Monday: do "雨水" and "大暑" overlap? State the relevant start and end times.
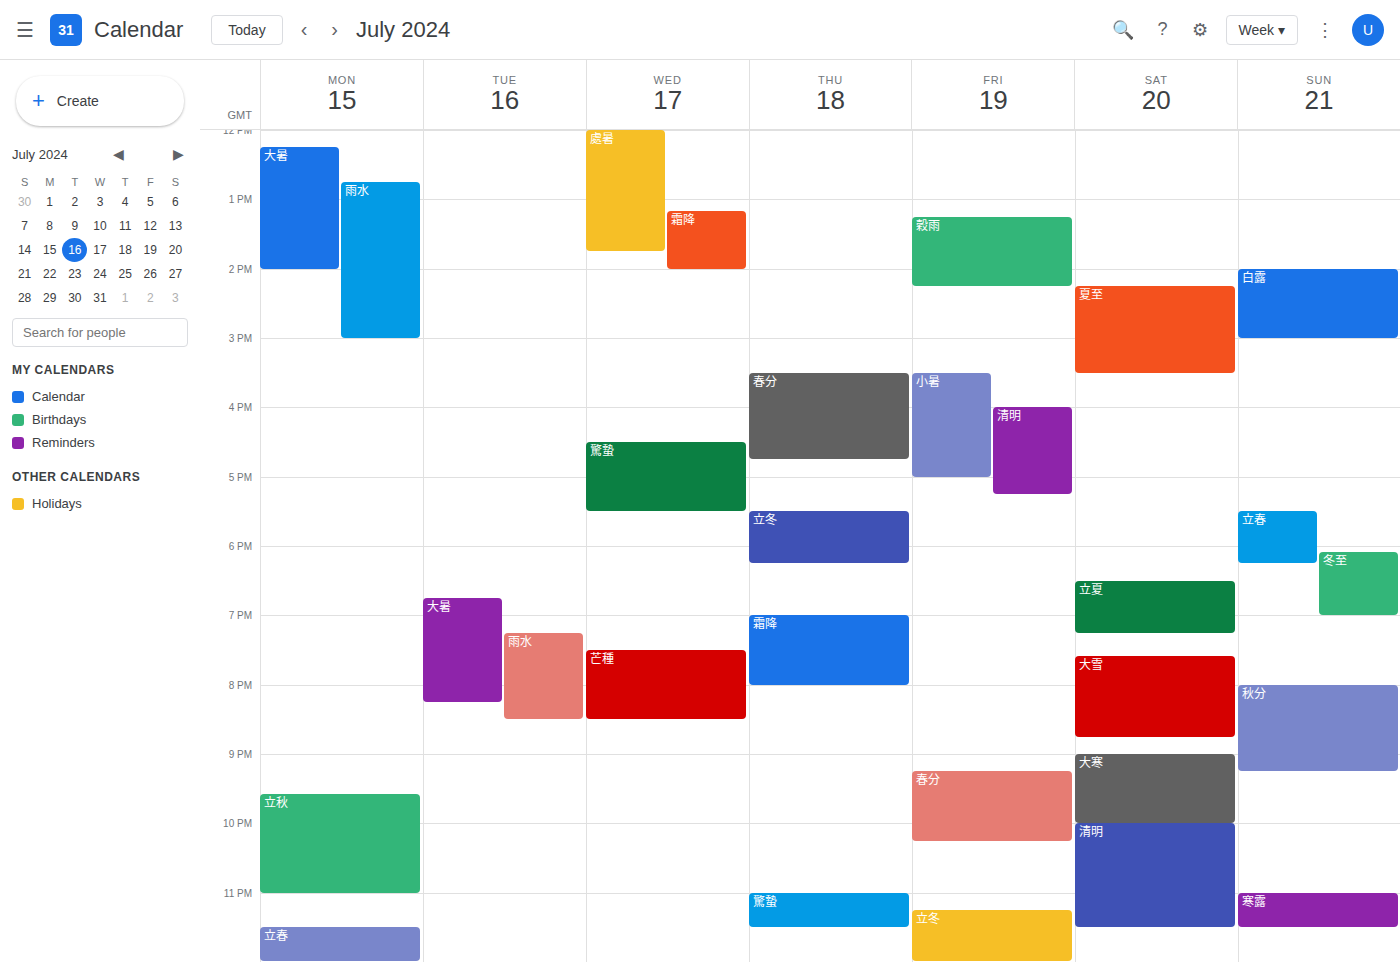
"雨水" starts at 12:45 PM, before "大暑" ends at 2:00 PM -- they overlap.